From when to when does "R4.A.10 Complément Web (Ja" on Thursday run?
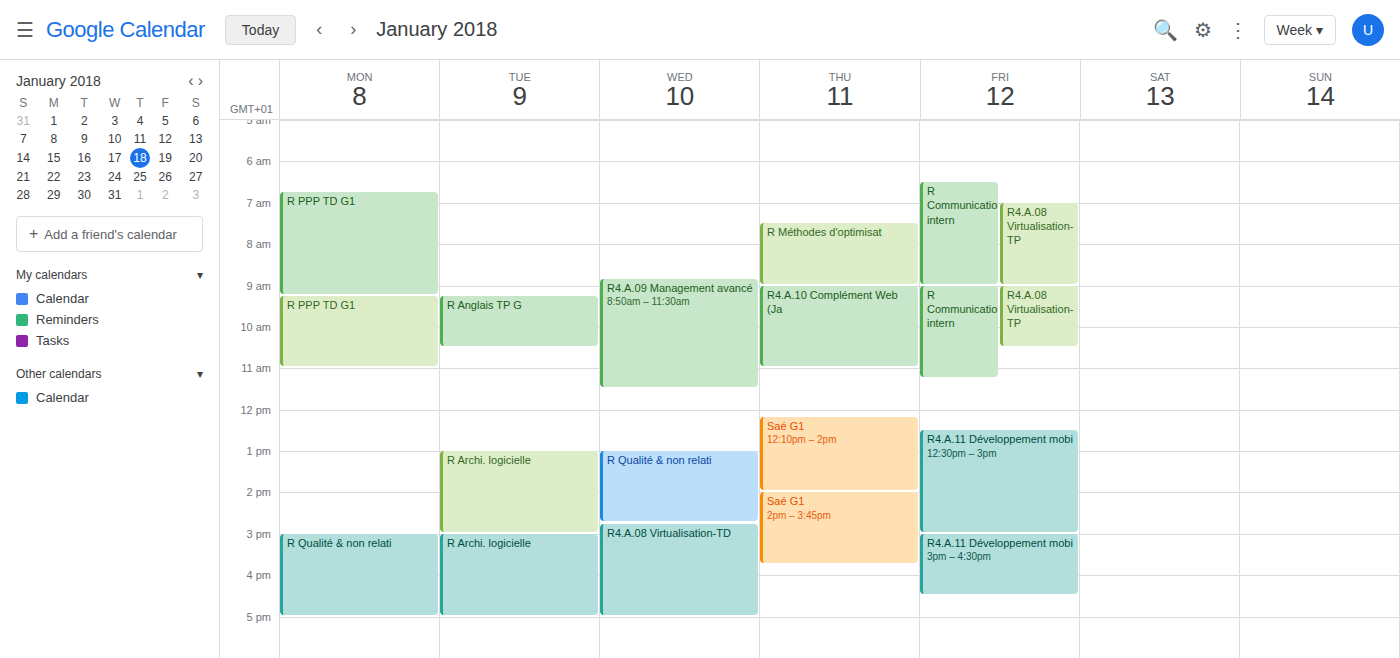
09:00 to 11:00